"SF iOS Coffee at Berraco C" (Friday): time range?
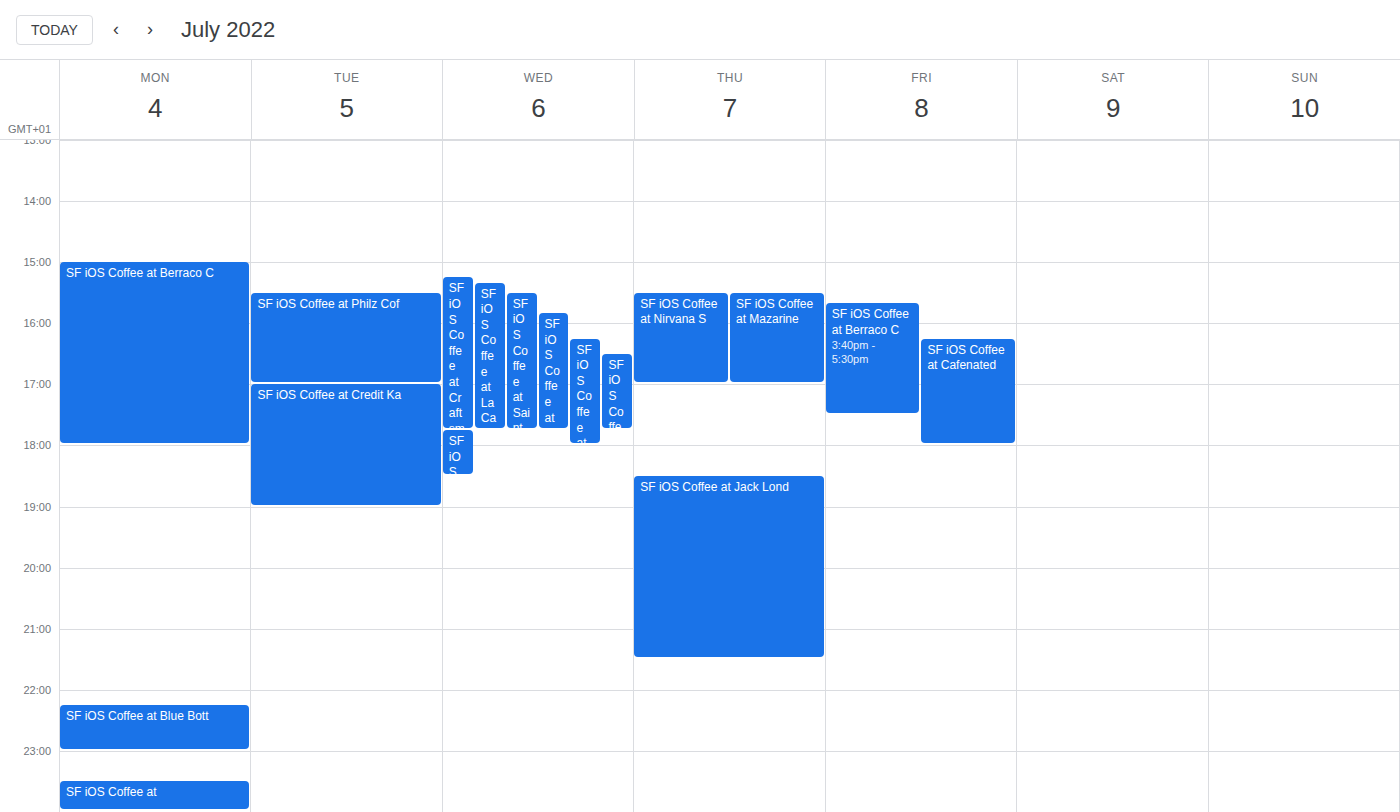
3:40 PM to 5:30 PM